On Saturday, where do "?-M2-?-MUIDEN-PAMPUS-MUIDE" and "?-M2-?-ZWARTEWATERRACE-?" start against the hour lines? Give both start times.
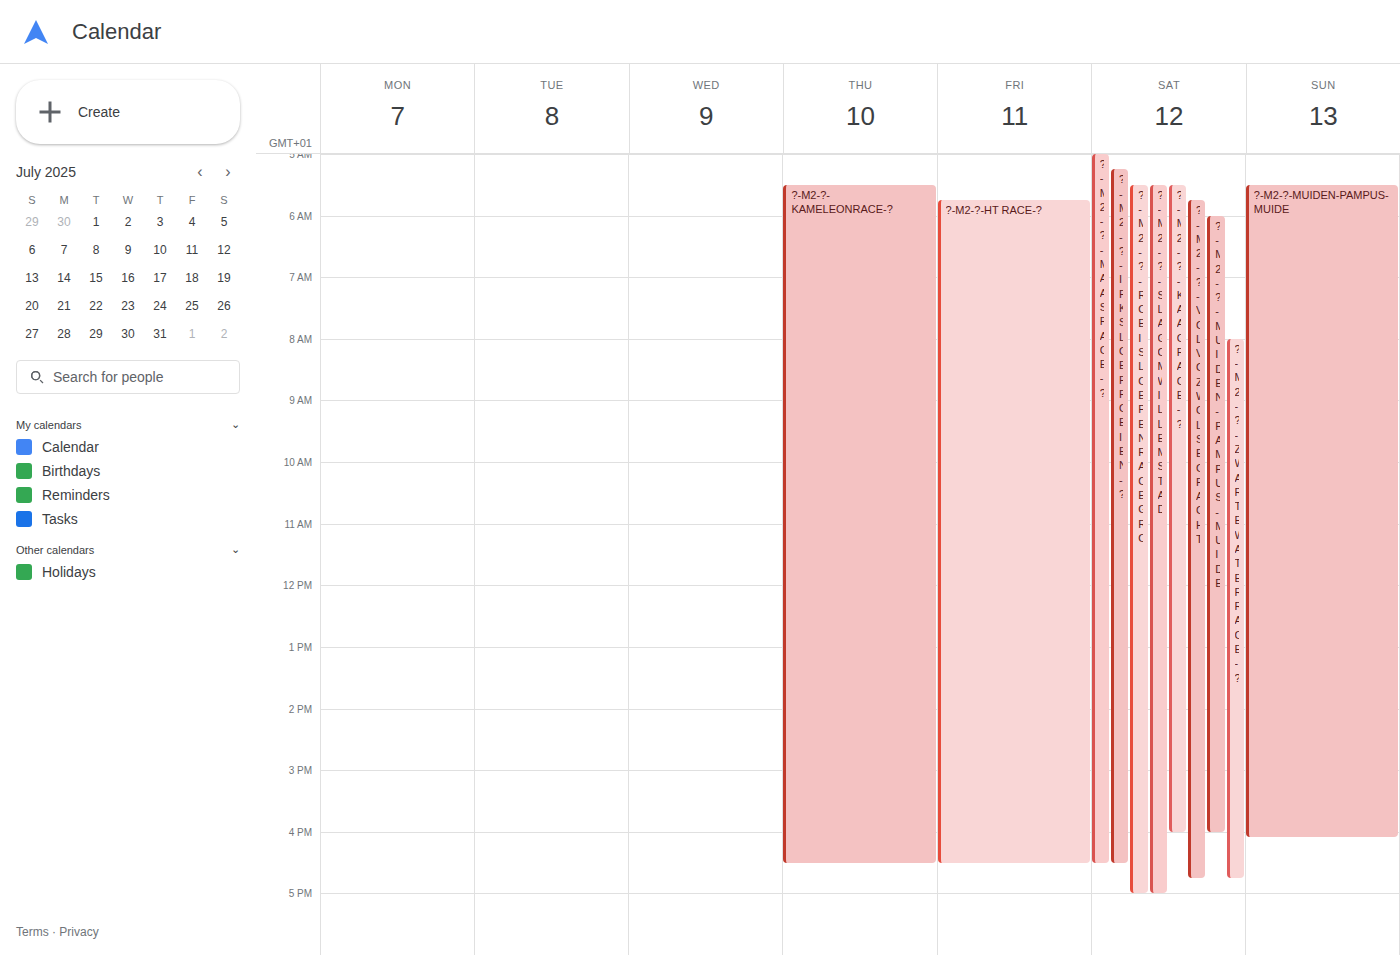
"?-M2-?-MUIDEN-PAMPUS-MUIDE": 6:00 AM, exactly on the 6 AM line. "?-M2-?-ZWARTEWATERRACE-?": 8:00 AM, exactly on the 8 AM line.